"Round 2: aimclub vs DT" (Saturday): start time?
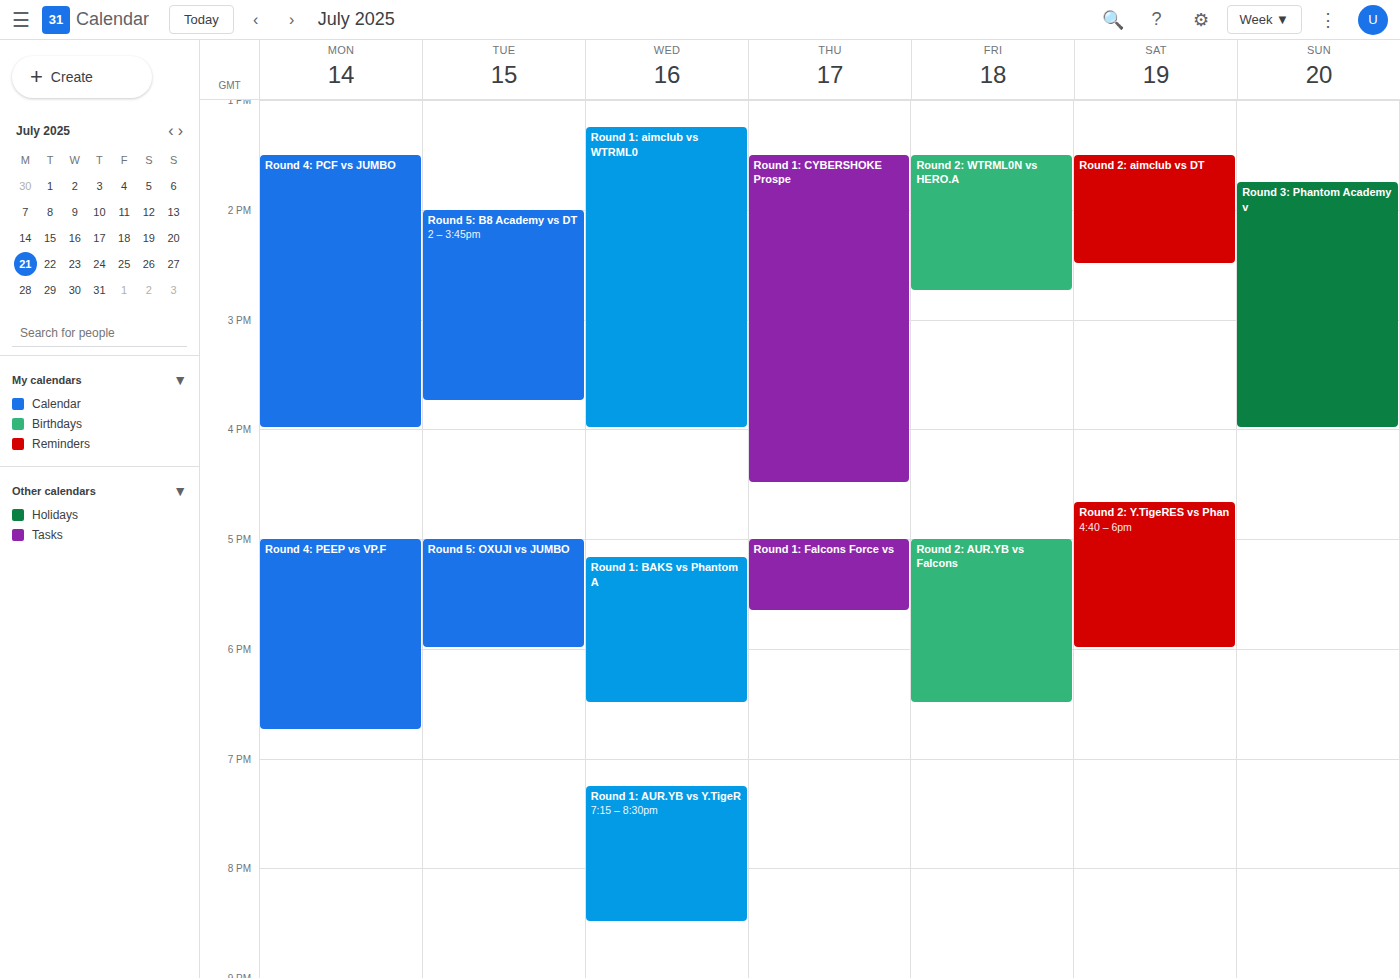
1:30 PM